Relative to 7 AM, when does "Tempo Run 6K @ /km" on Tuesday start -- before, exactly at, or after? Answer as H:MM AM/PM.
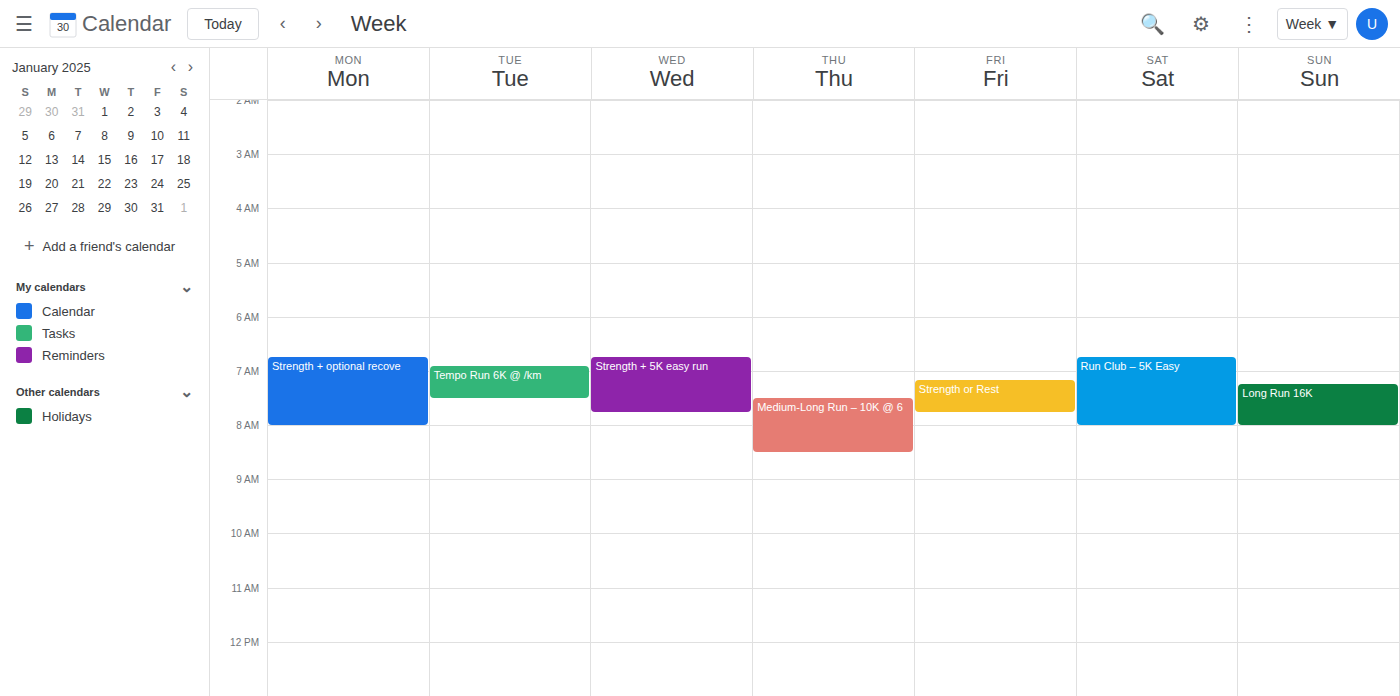
6:55 AM -- before 7 AM, 5 minutes above the 7 AM line.